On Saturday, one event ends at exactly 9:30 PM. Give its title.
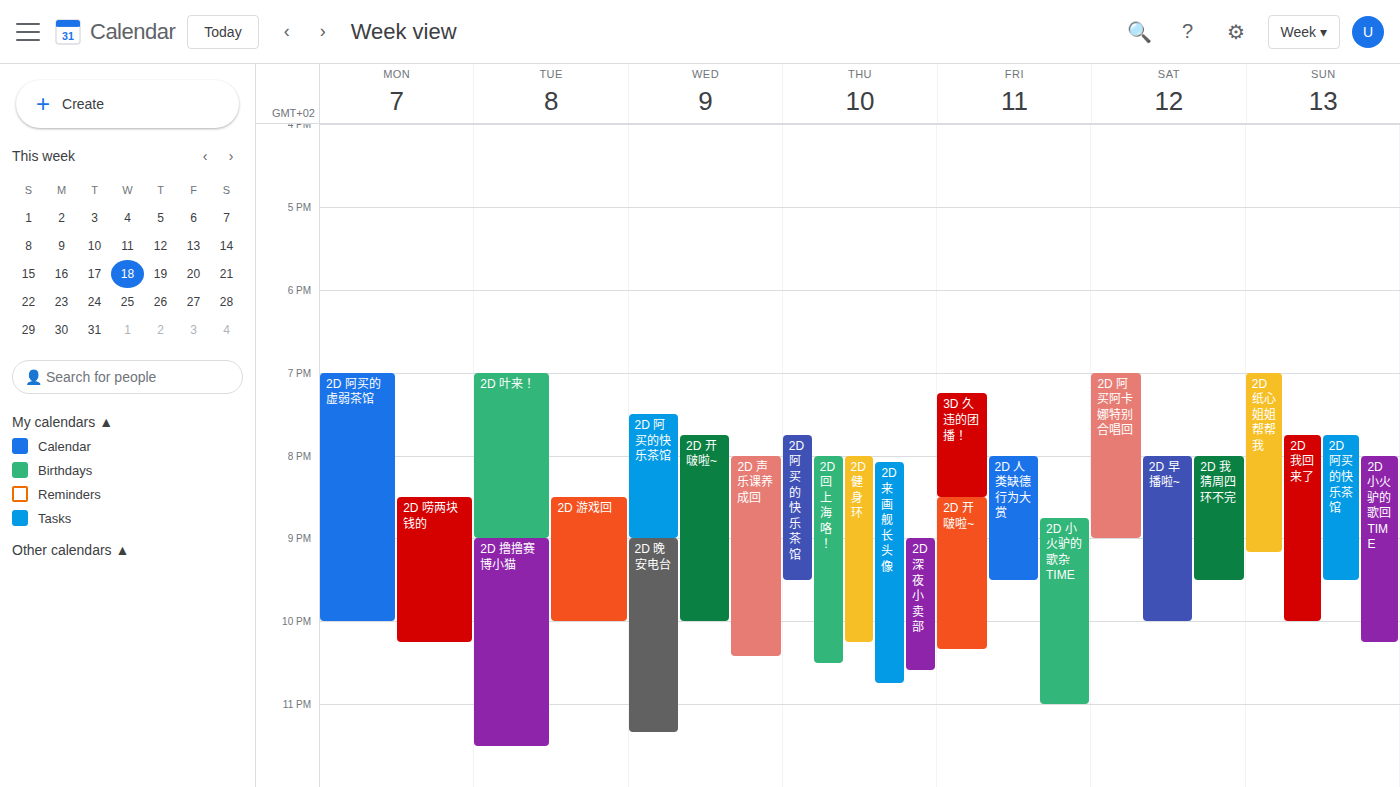
"2D 我猜周四环不完"